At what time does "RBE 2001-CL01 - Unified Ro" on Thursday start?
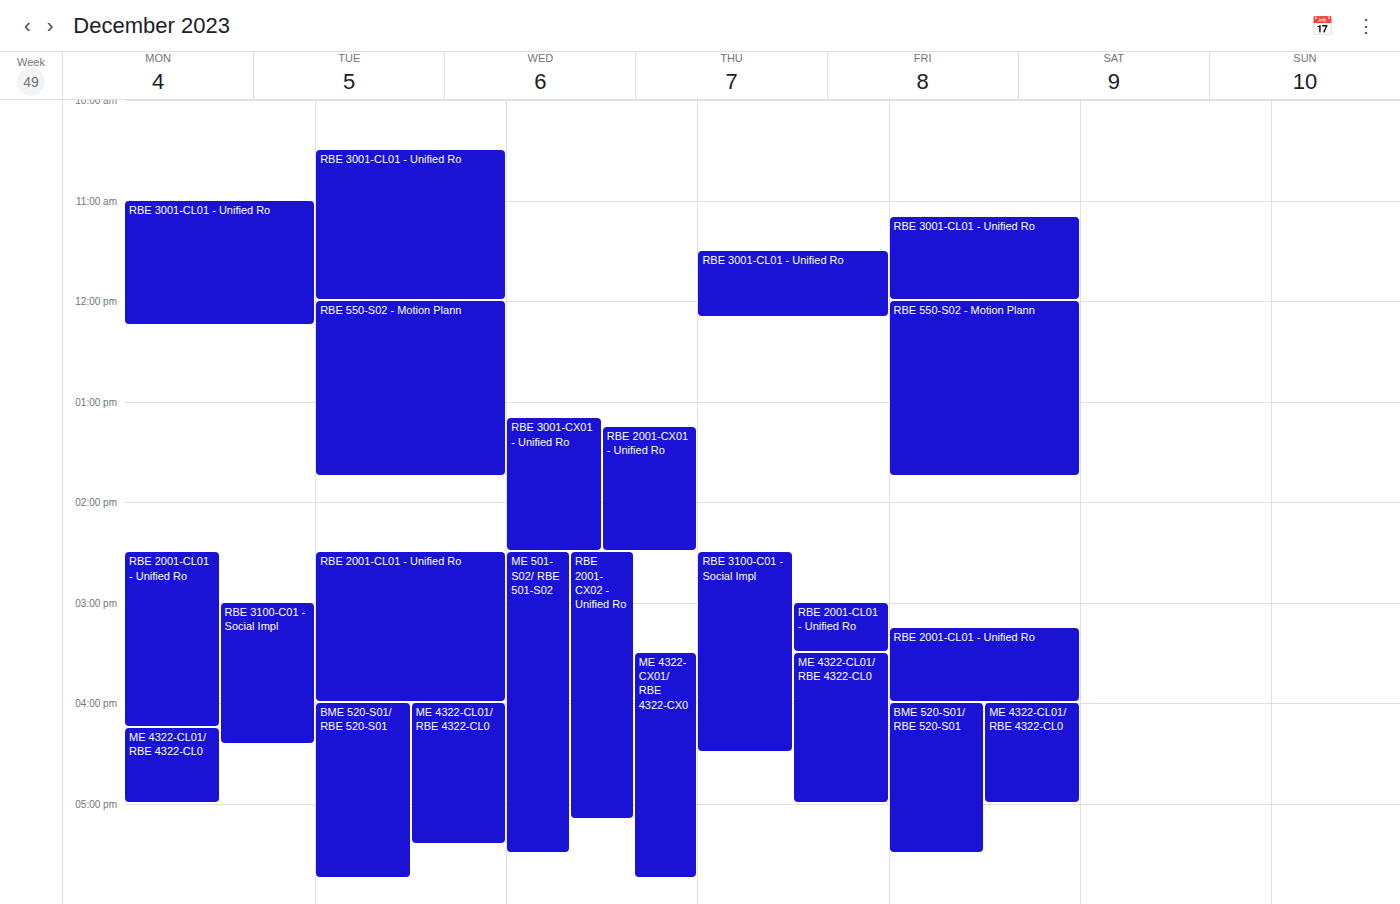
3:00 PM